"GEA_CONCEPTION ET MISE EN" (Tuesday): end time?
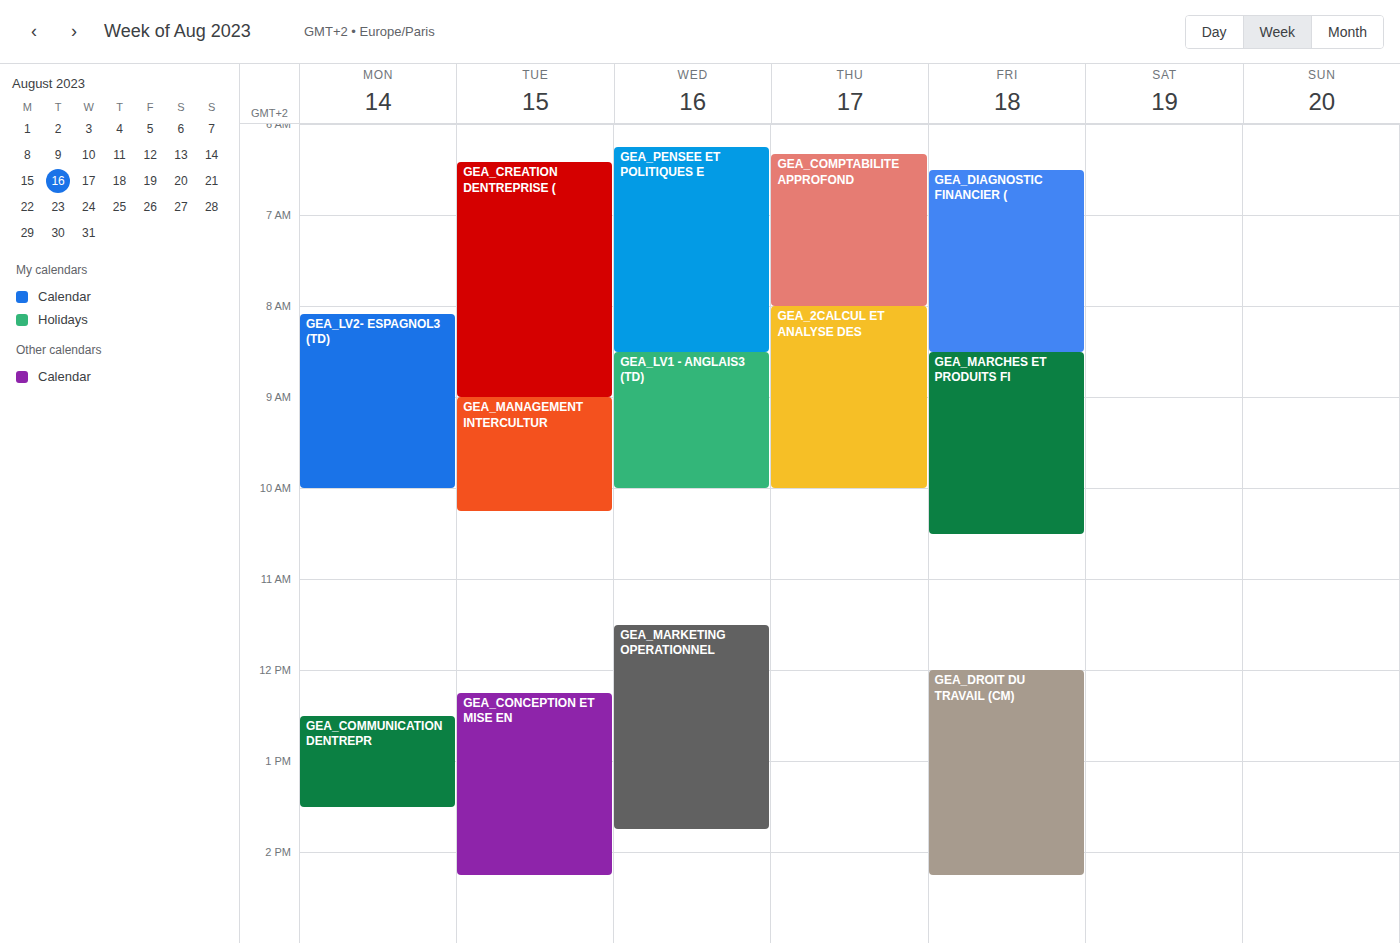
2:15 PM